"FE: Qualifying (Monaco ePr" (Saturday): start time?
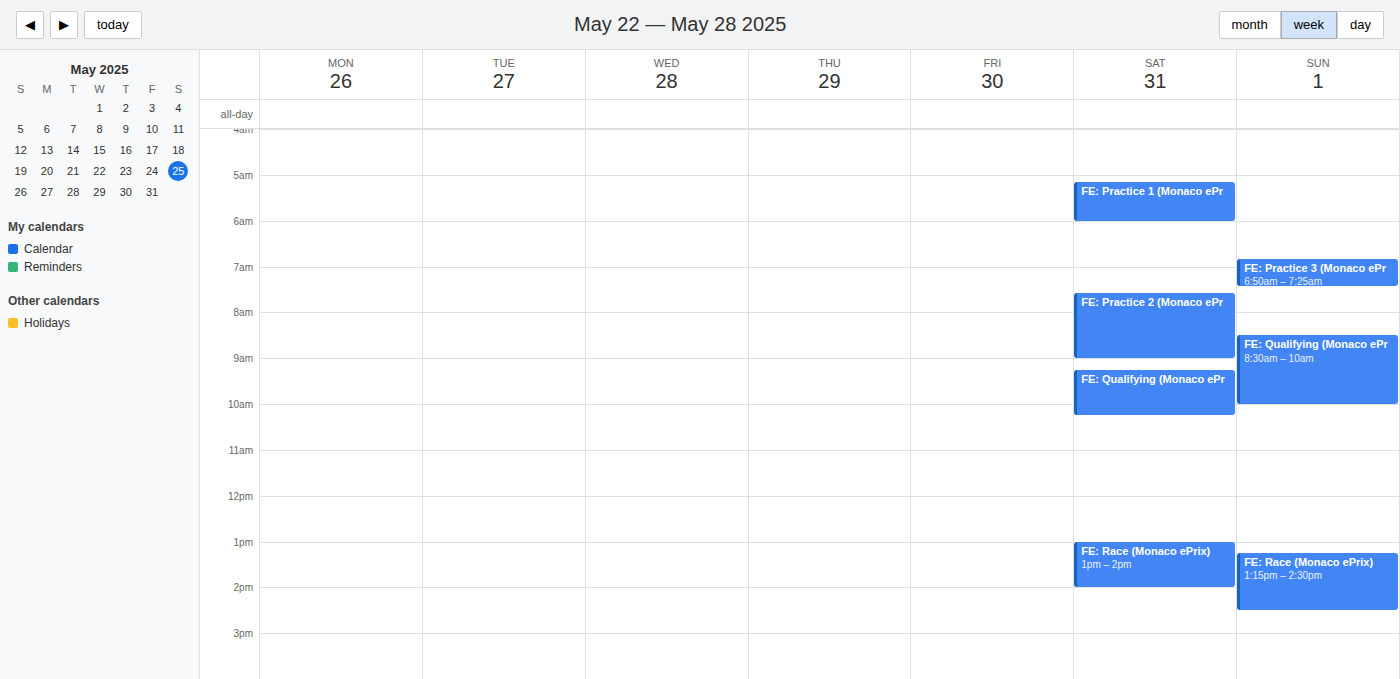
9:15 AM